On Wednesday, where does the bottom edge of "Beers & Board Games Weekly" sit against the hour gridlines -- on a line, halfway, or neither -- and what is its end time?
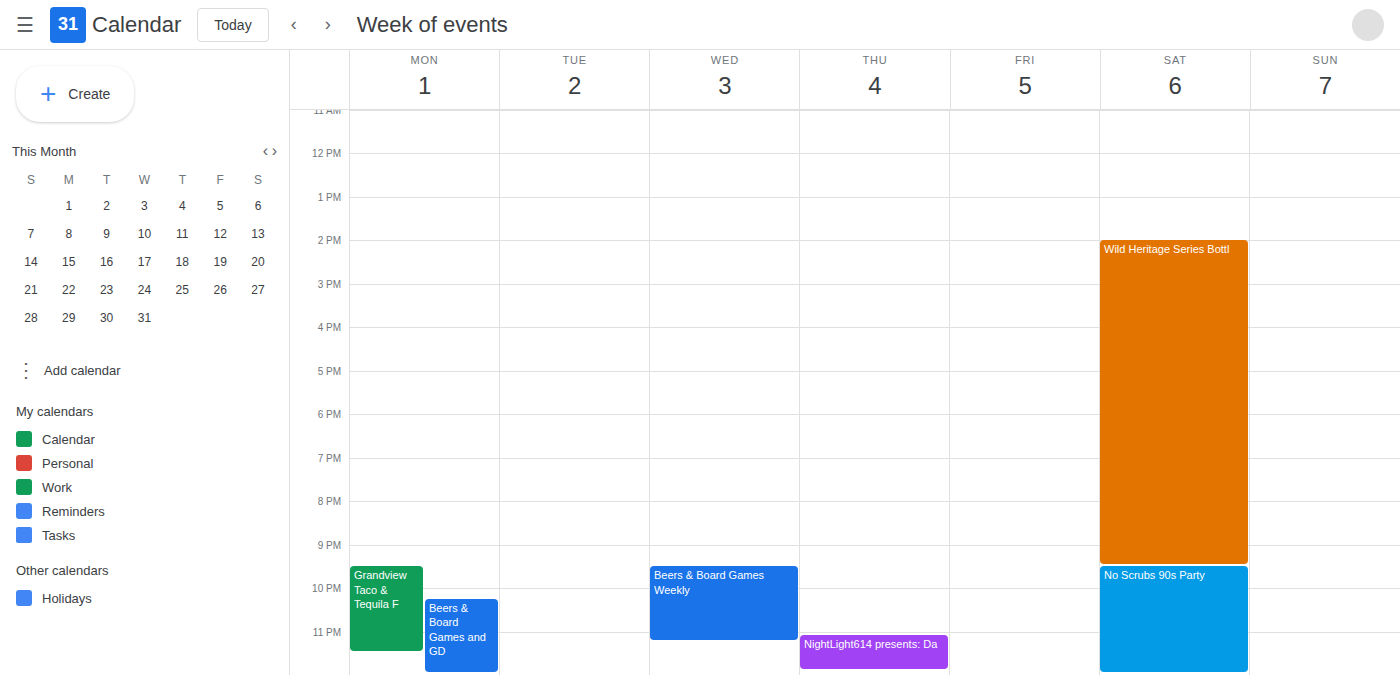
23:15 -- neither: a quarter of the way from the 23:00 line to the 24:00 line.